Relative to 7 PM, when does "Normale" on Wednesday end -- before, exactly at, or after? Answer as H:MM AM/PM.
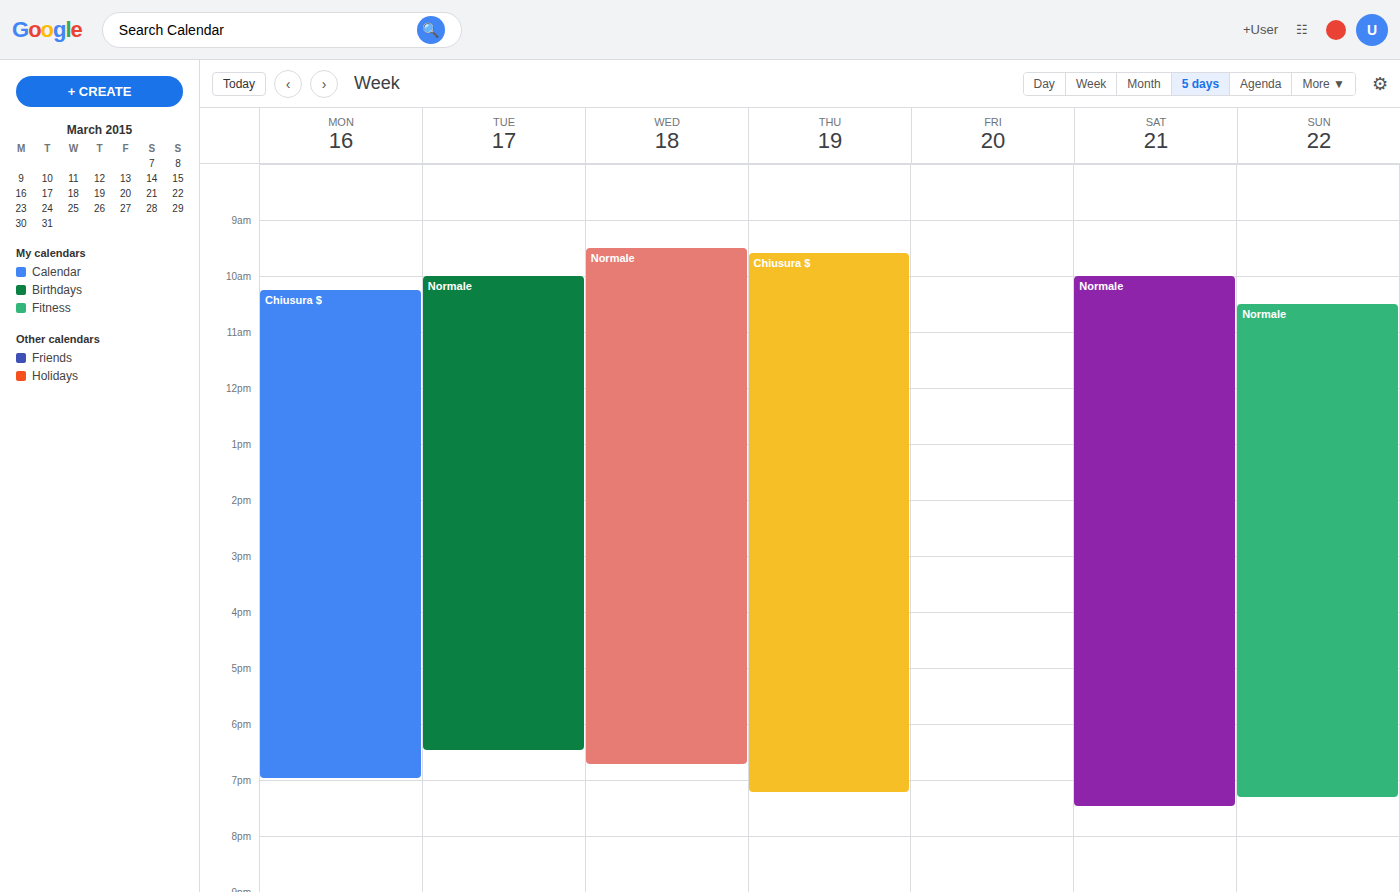
6:45 PM -- before 7 PM, 15 minutes above the 7 PM line.